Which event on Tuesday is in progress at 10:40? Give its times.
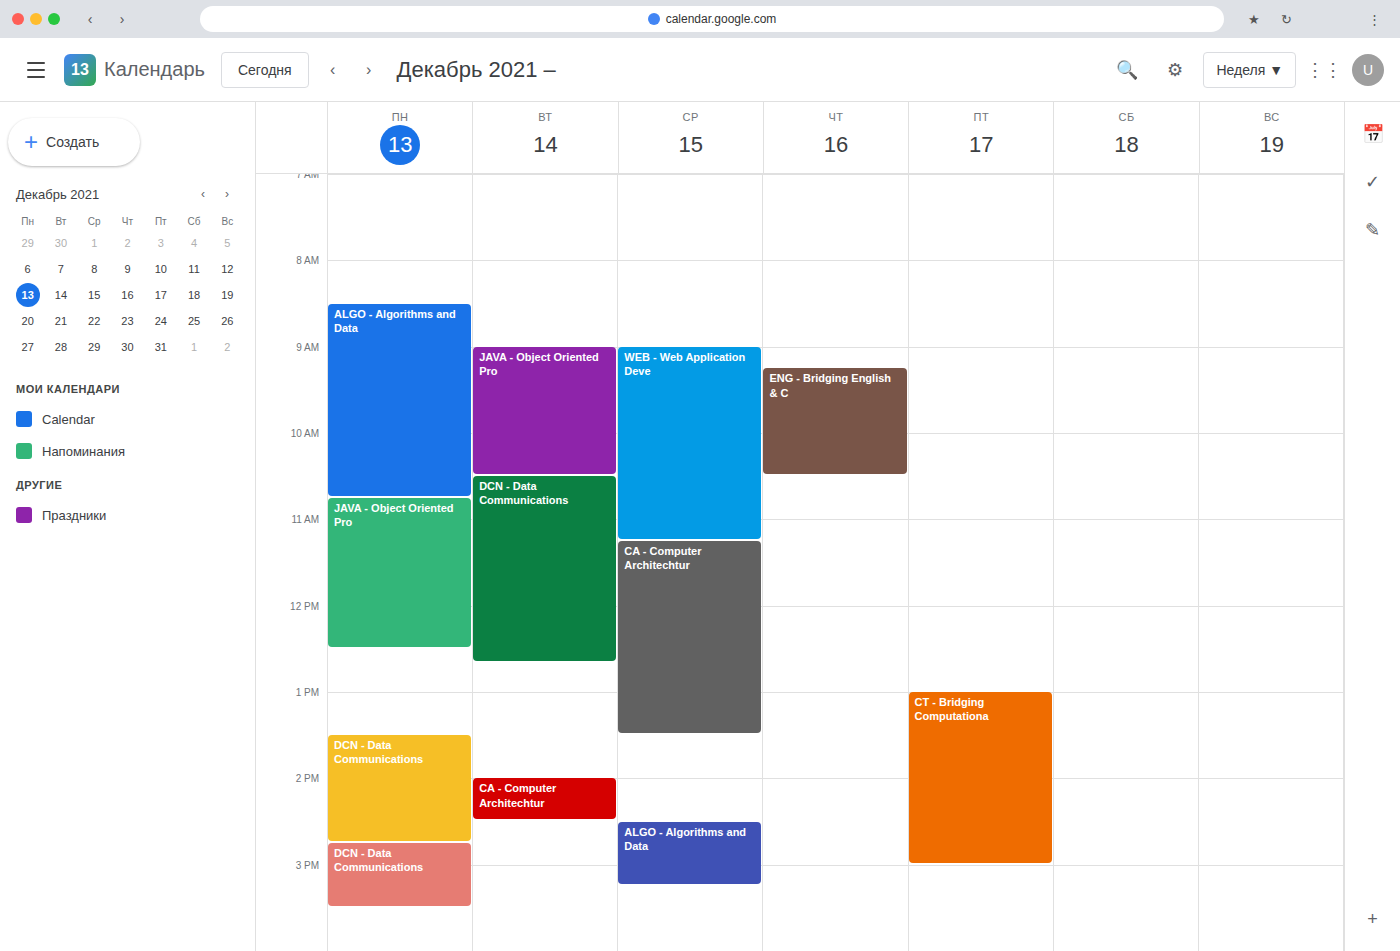
"DCN - Data Communications", 10:30 to 12:40